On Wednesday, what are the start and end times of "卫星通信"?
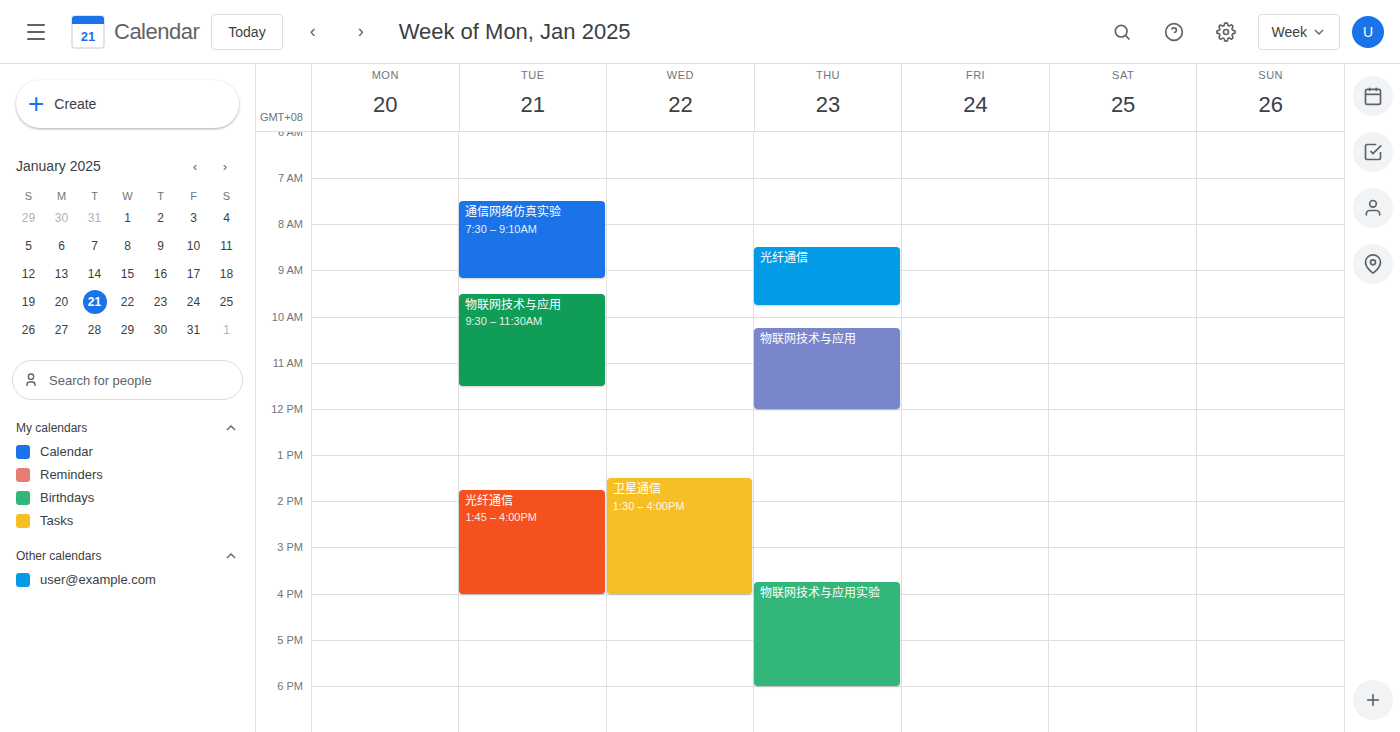
1:30 PM to 4:00 PM